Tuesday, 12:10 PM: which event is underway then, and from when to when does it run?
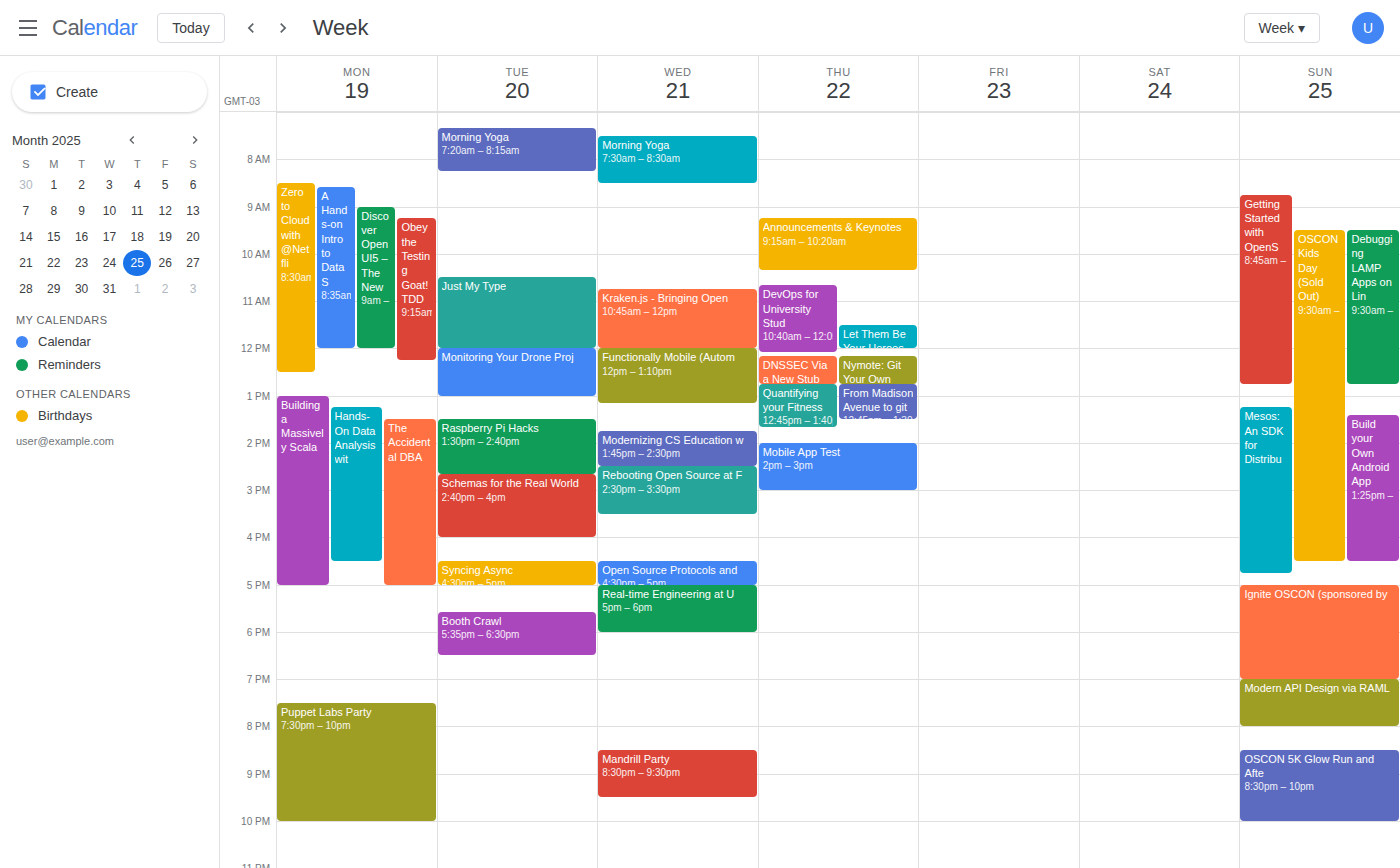
"Monitoring Your Drone Proj", 12:00 PM to 1:00 PM